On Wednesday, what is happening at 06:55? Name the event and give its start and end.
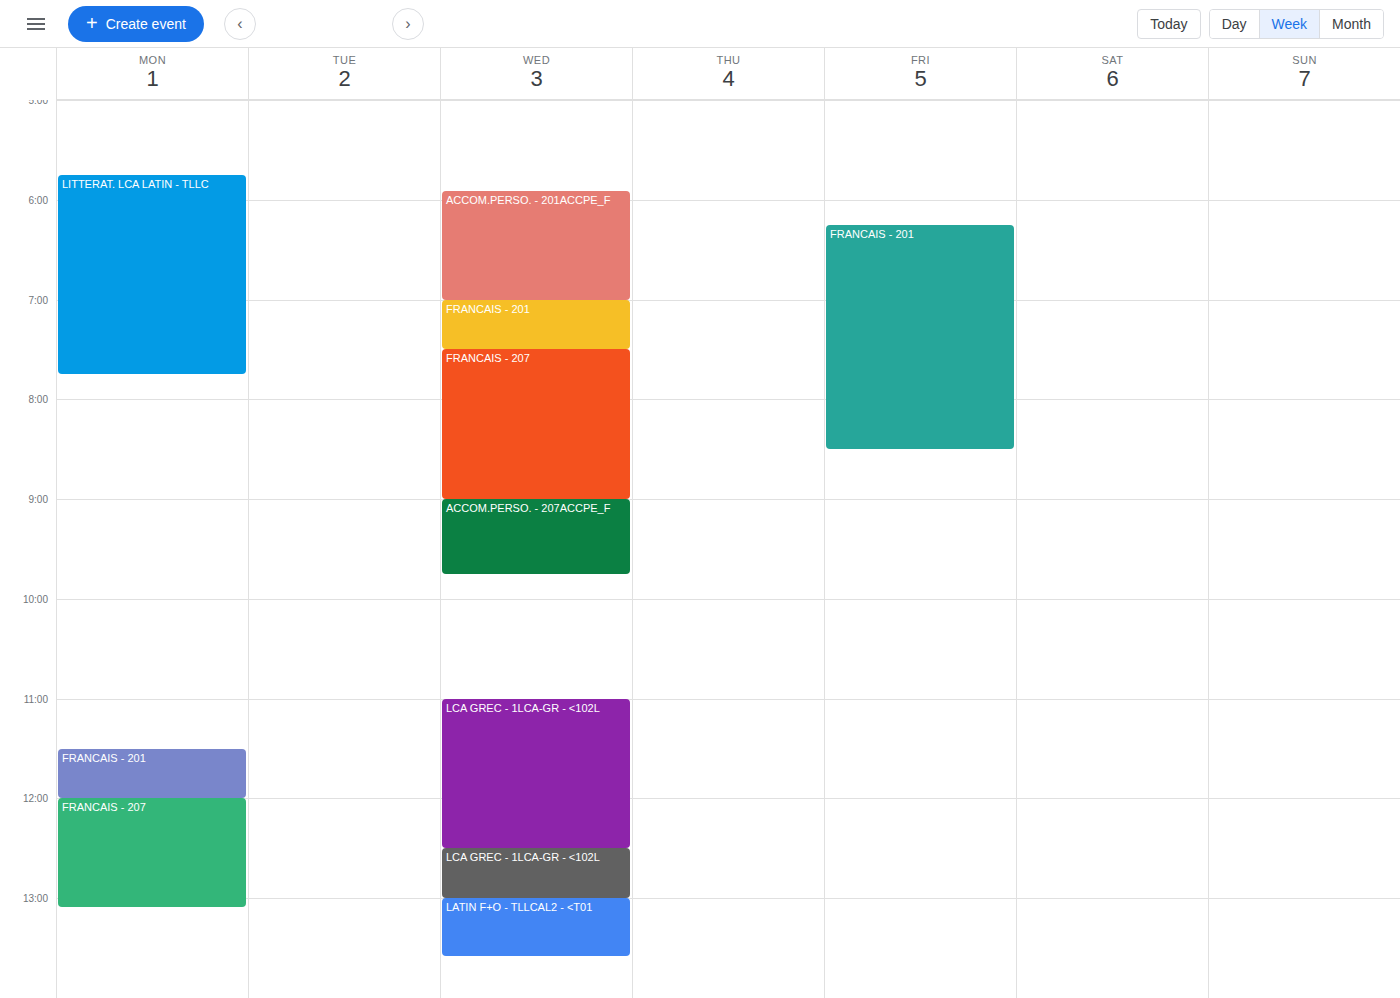
"ACCOM.PERSO. - 201ACCPE_F", 05:55 to 07:00